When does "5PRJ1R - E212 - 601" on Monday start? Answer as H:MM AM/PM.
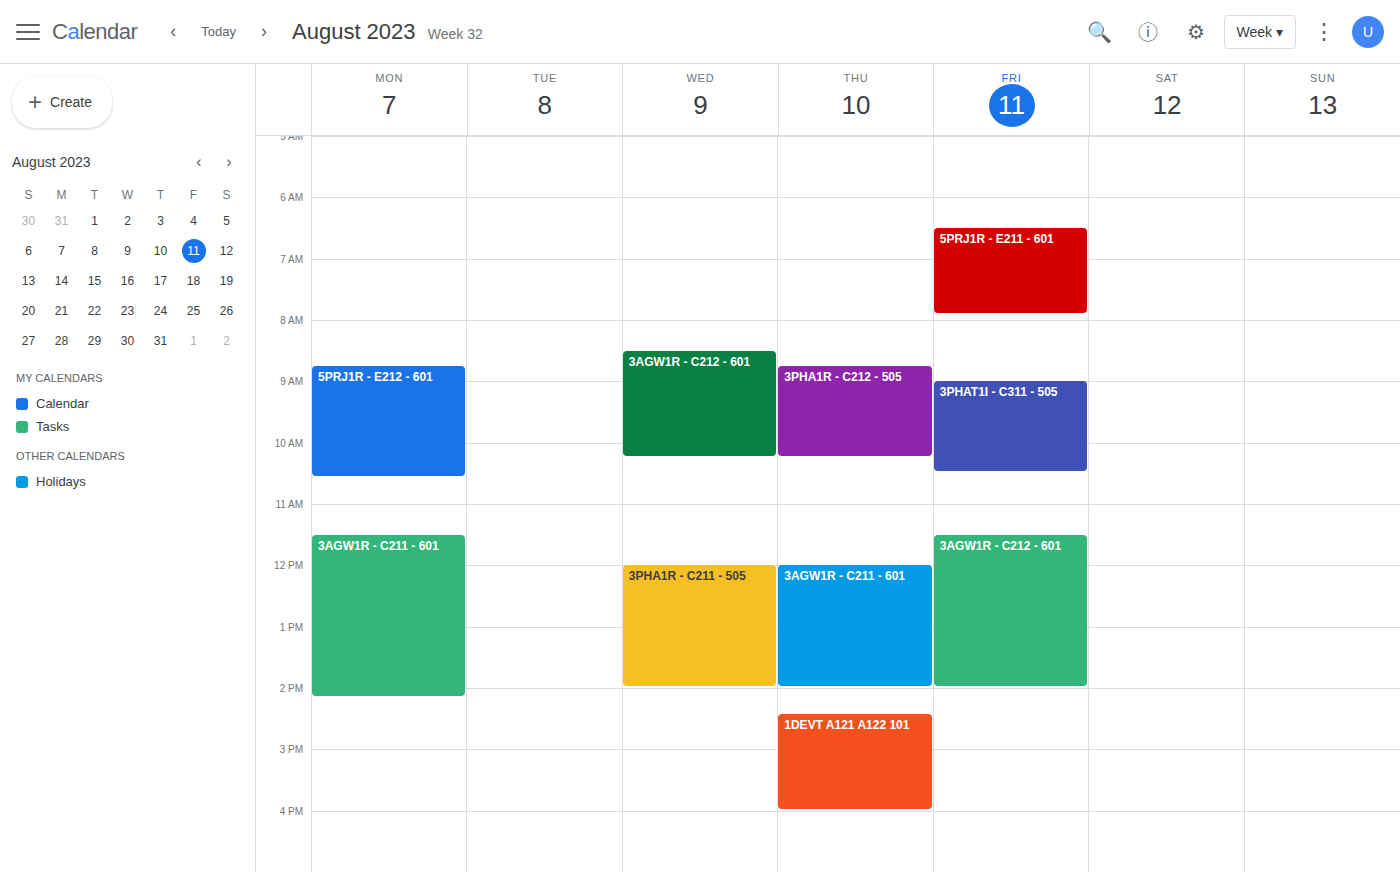
8:45 AM